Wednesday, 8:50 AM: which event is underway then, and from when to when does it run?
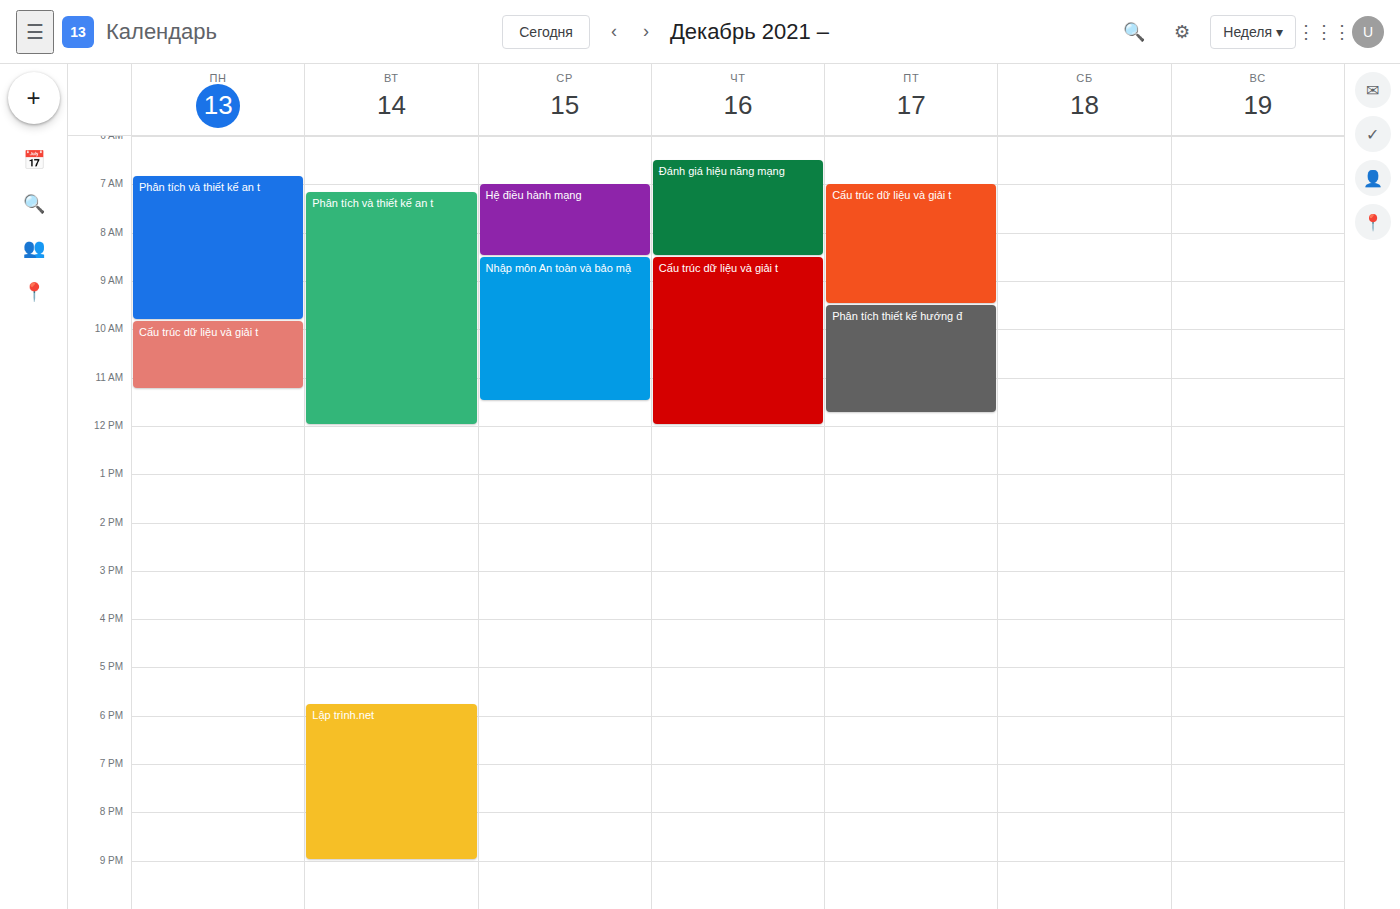
"Nhập môn An toàn và bảo mậ", 8:30 AM to 11:30 AM